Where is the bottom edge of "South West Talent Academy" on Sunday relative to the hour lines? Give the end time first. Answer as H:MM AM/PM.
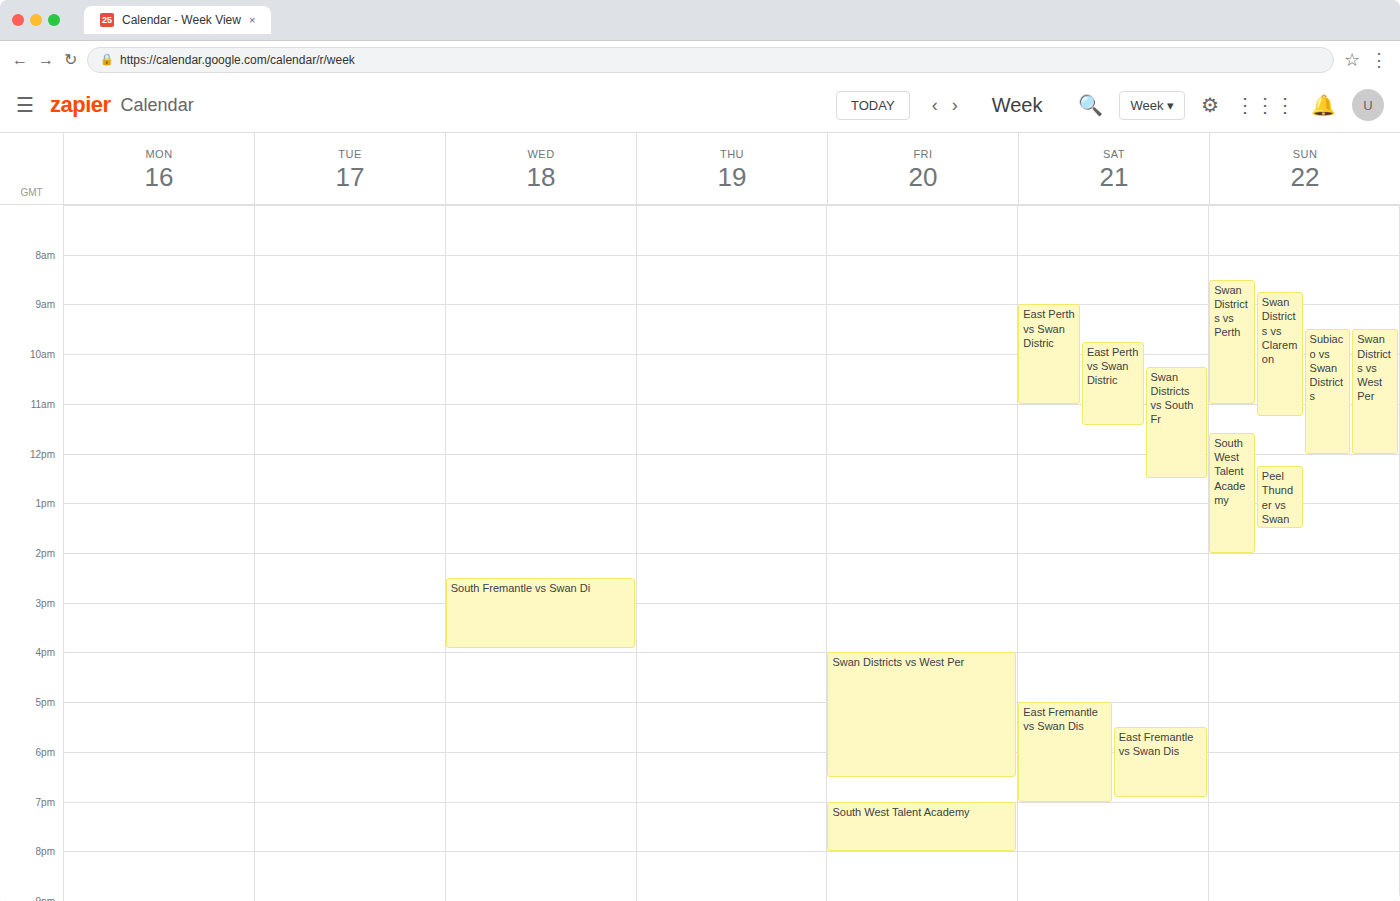
2:00 PM -- exactly on the 2 PM line.